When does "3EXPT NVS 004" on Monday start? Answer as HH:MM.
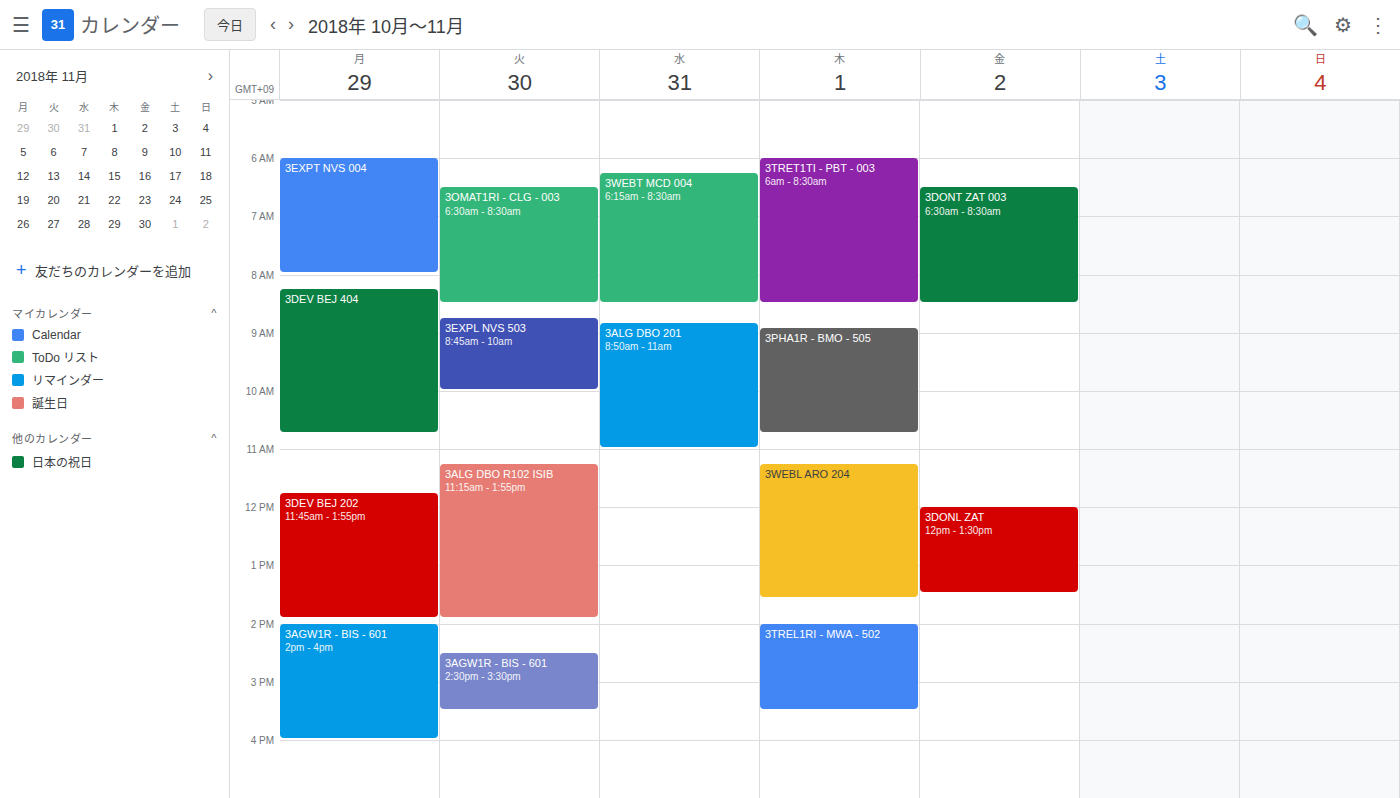
06:00